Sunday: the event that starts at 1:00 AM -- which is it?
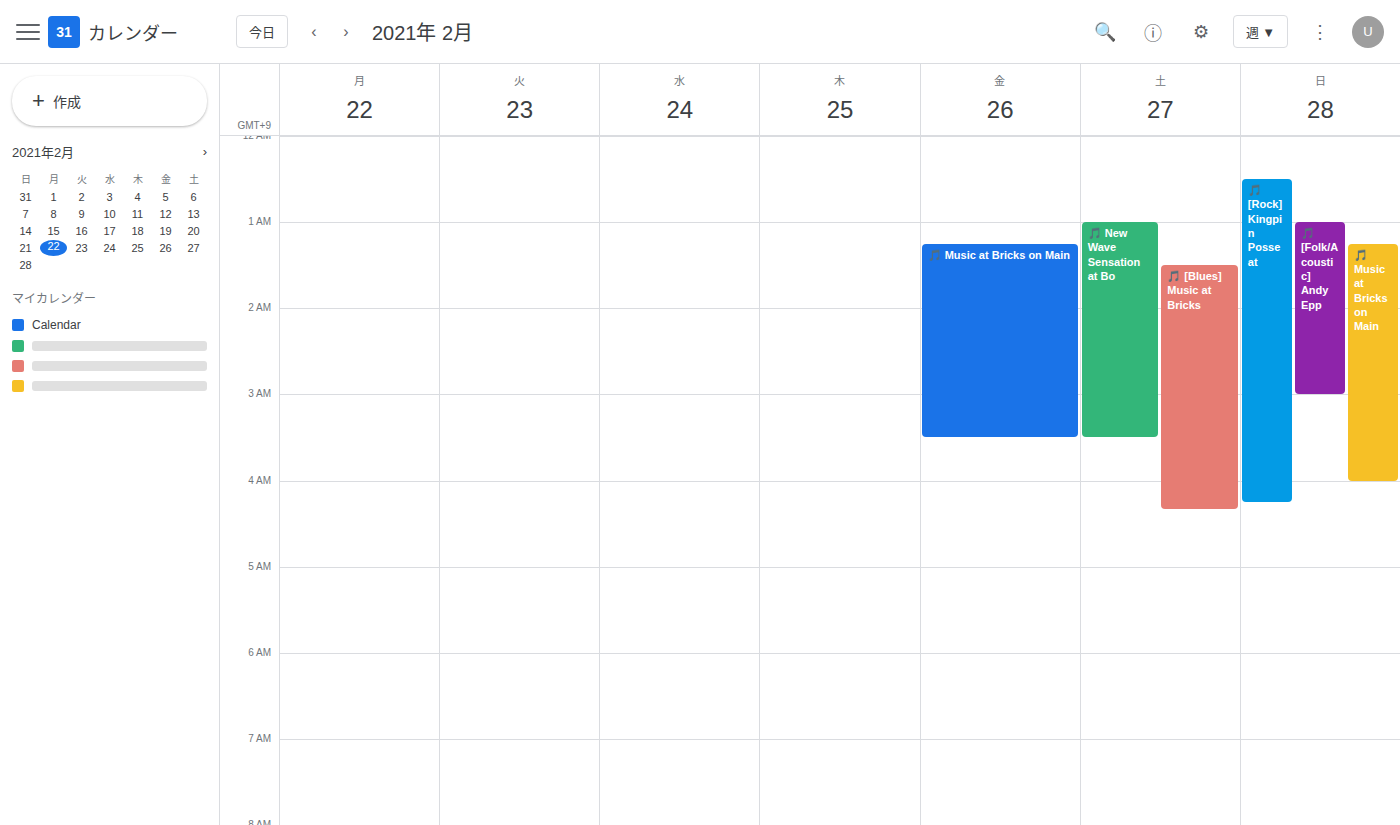
"🎵 [Folk/Acoustic] Andy Epp"